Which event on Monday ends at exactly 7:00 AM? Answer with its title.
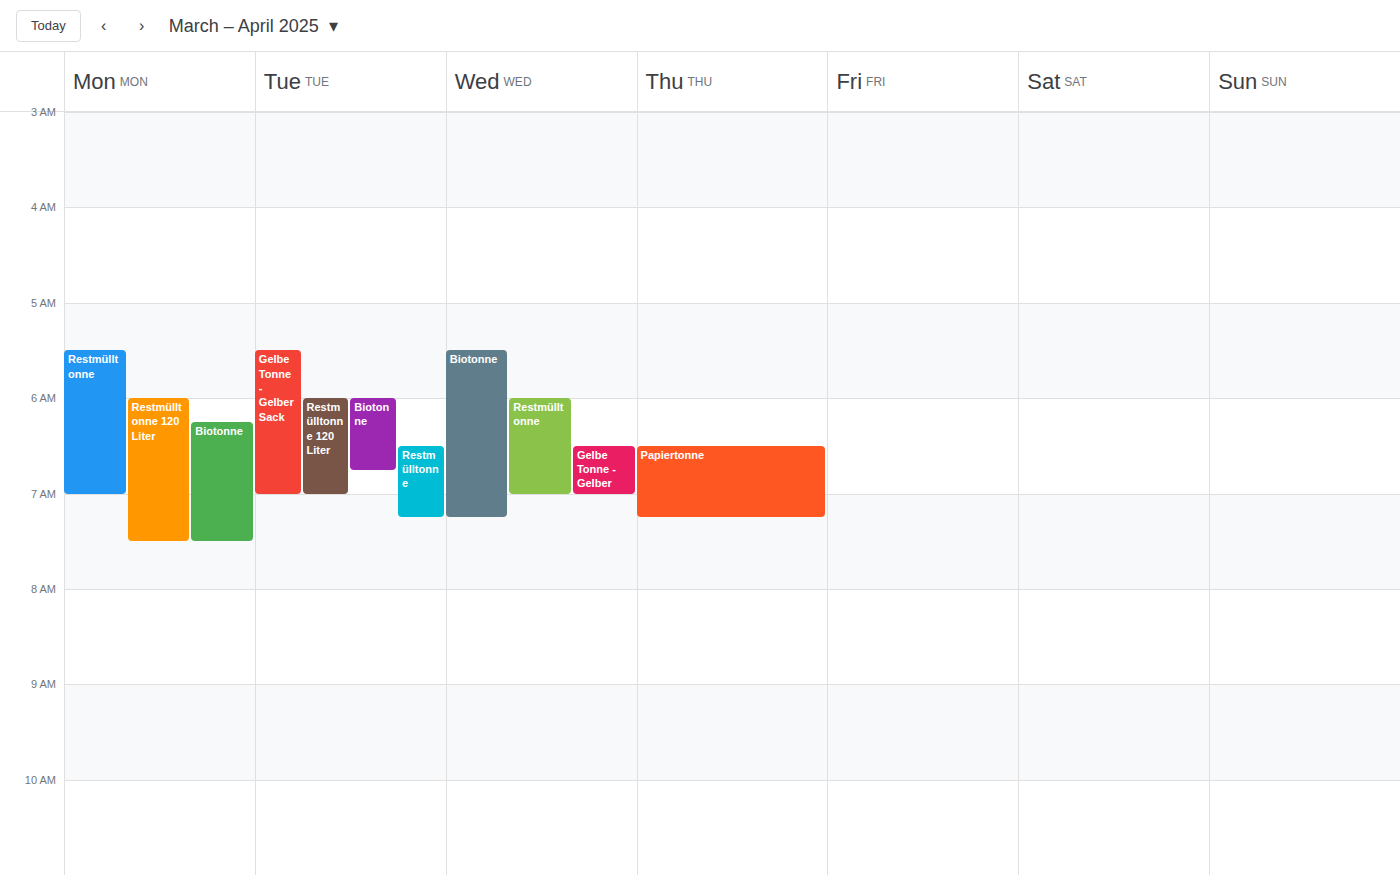
"Restmülltonne"